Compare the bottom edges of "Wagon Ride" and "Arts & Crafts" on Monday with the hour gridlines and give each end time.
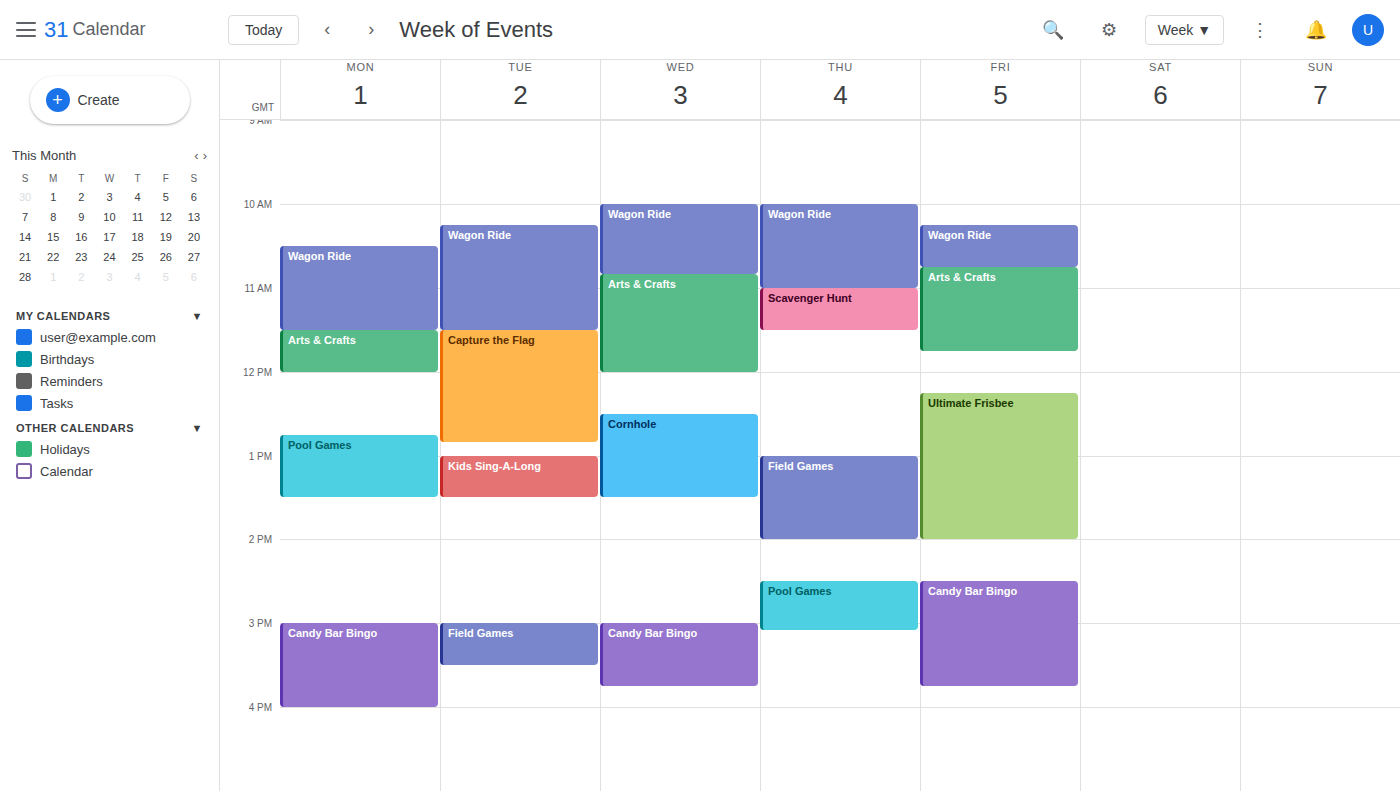
"Wagon Ride": 11:30 AM, halfway between the 11 AM and 12 PM lines. "Arts & Crafts": 12:00 PM, exactly on the 12 PM line.